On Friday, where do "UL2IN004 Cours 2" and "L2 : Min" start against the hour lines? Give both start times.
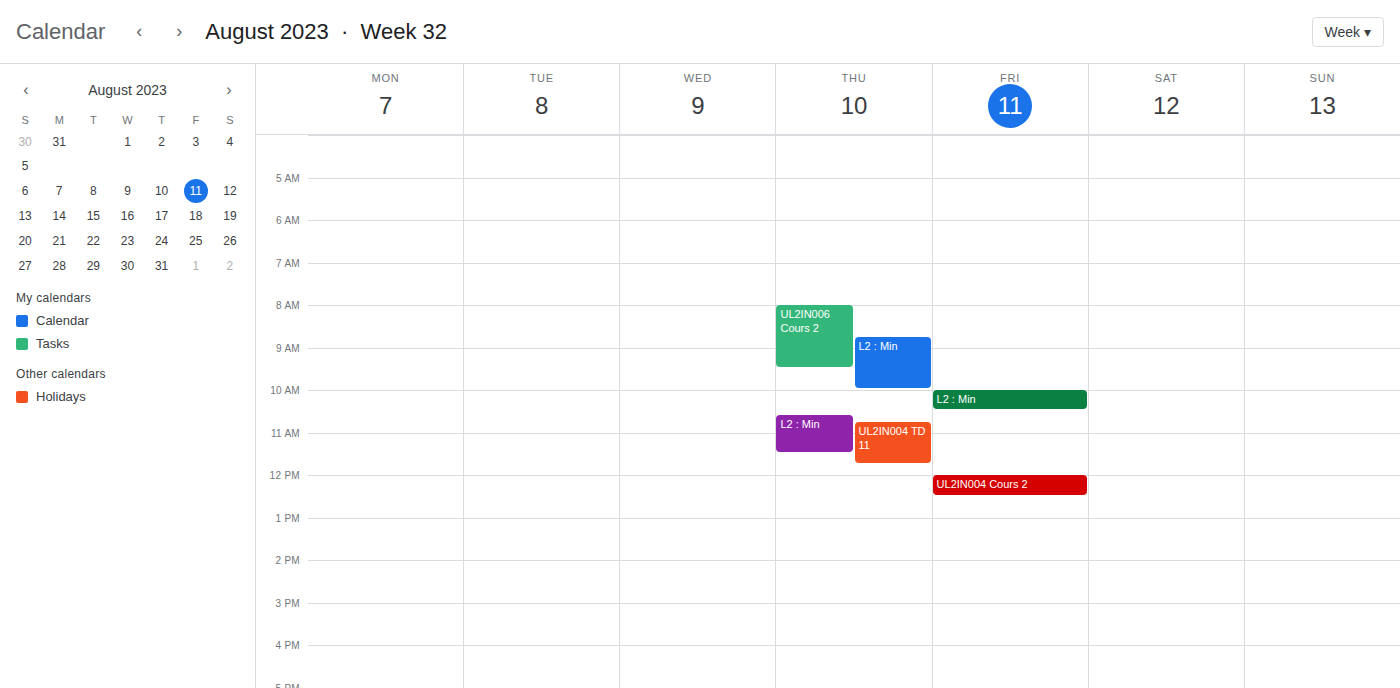
"UL2IN004 Cours 2": 12:00 PM, exactly on the 12 PM line. "L2 : Min": 10:00 AM, exactly on the 10 AM line.